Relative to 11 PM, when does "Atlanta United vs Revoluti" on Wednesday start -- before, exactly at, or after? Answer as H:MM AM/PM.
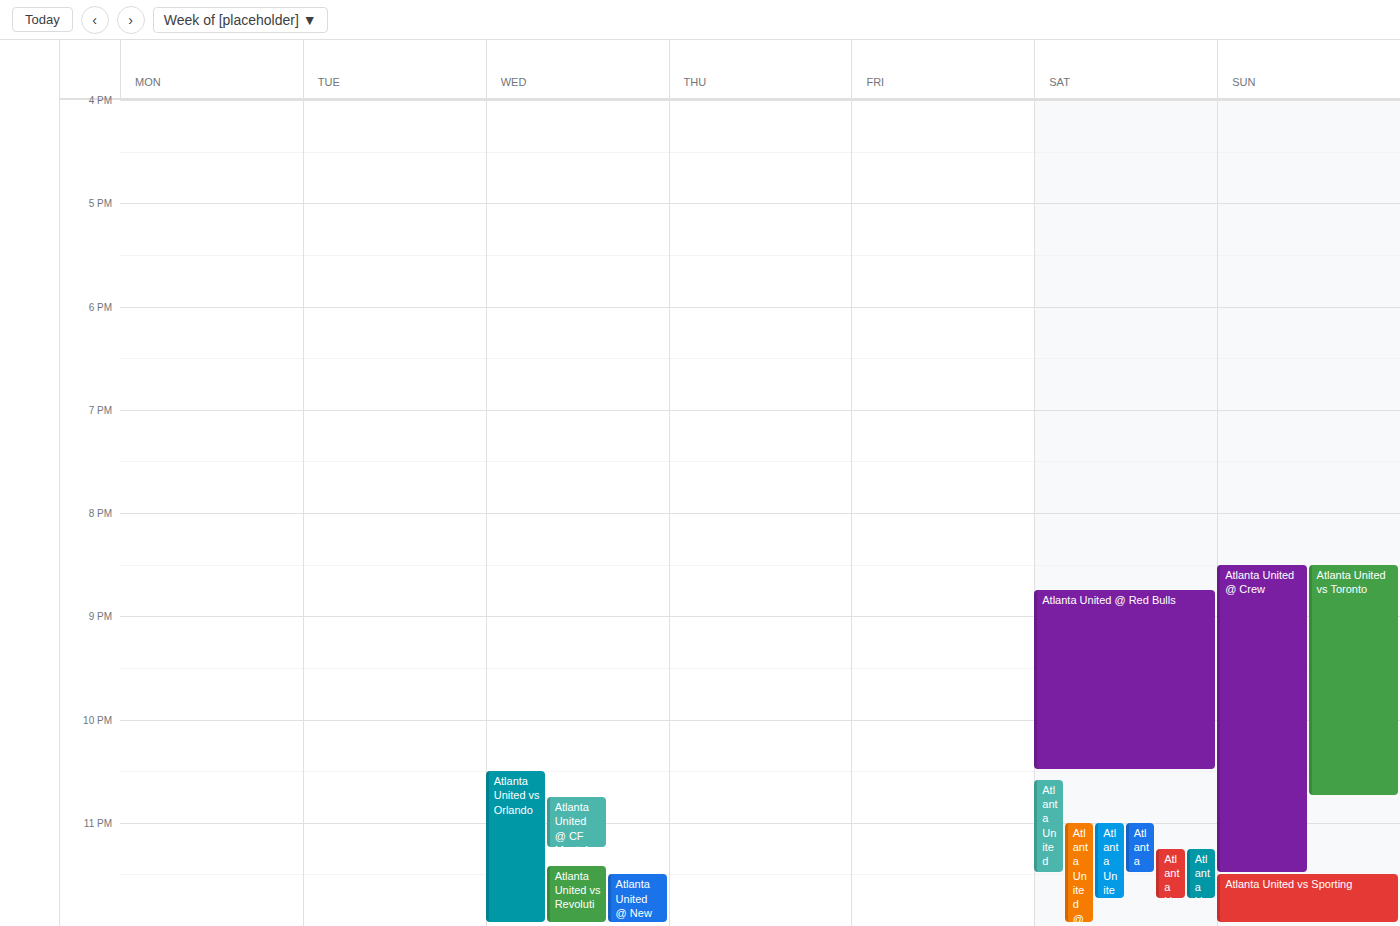
11:25 PM -- after 11 PM, 25 minutes below the 11 PM line.